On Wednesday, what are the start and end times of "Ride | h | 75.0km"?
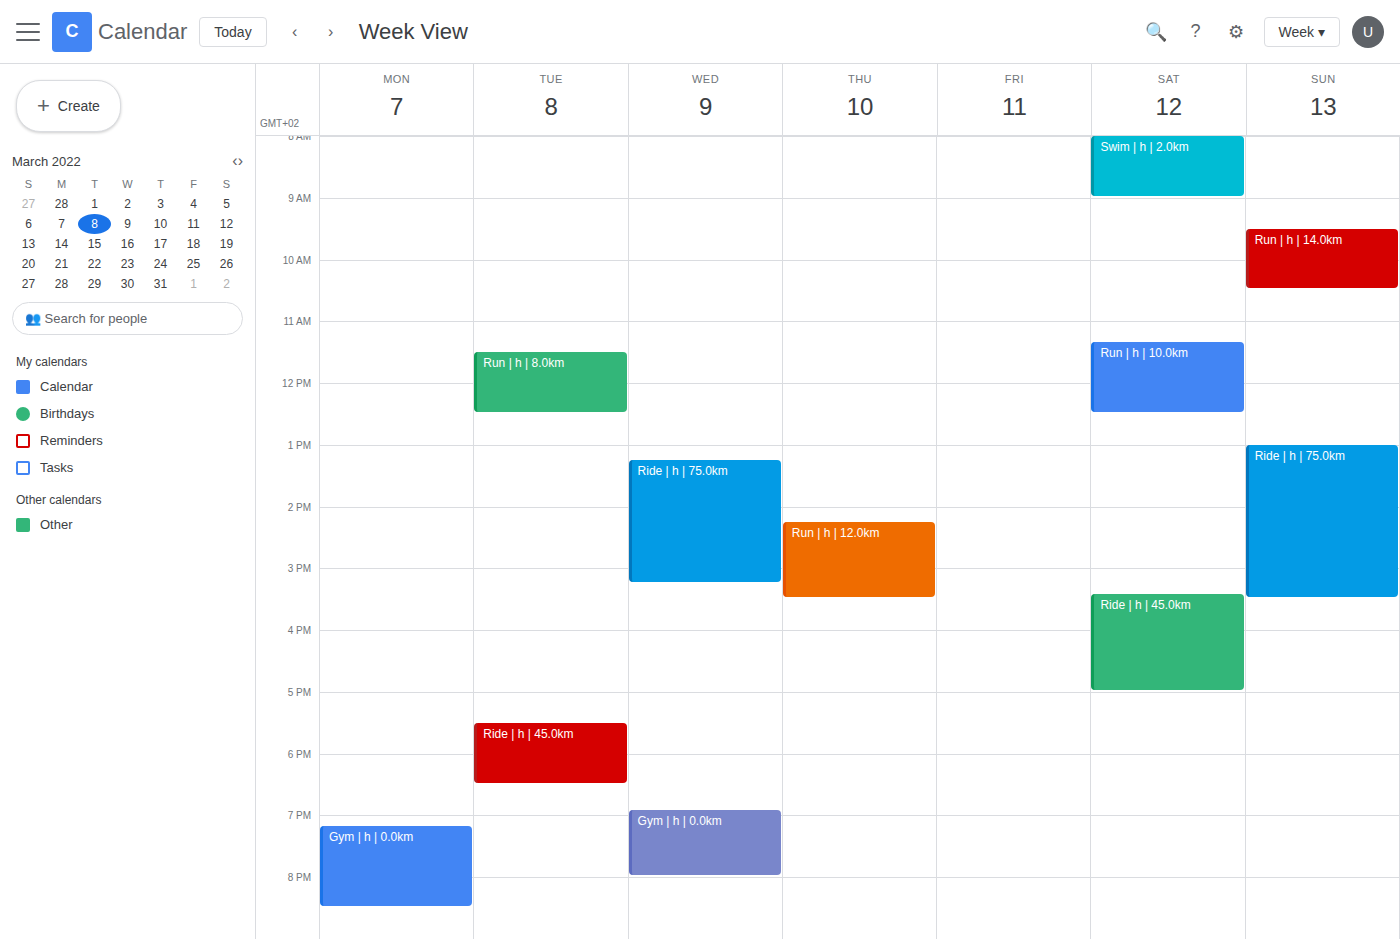
1:15 PM to 3:15 PM